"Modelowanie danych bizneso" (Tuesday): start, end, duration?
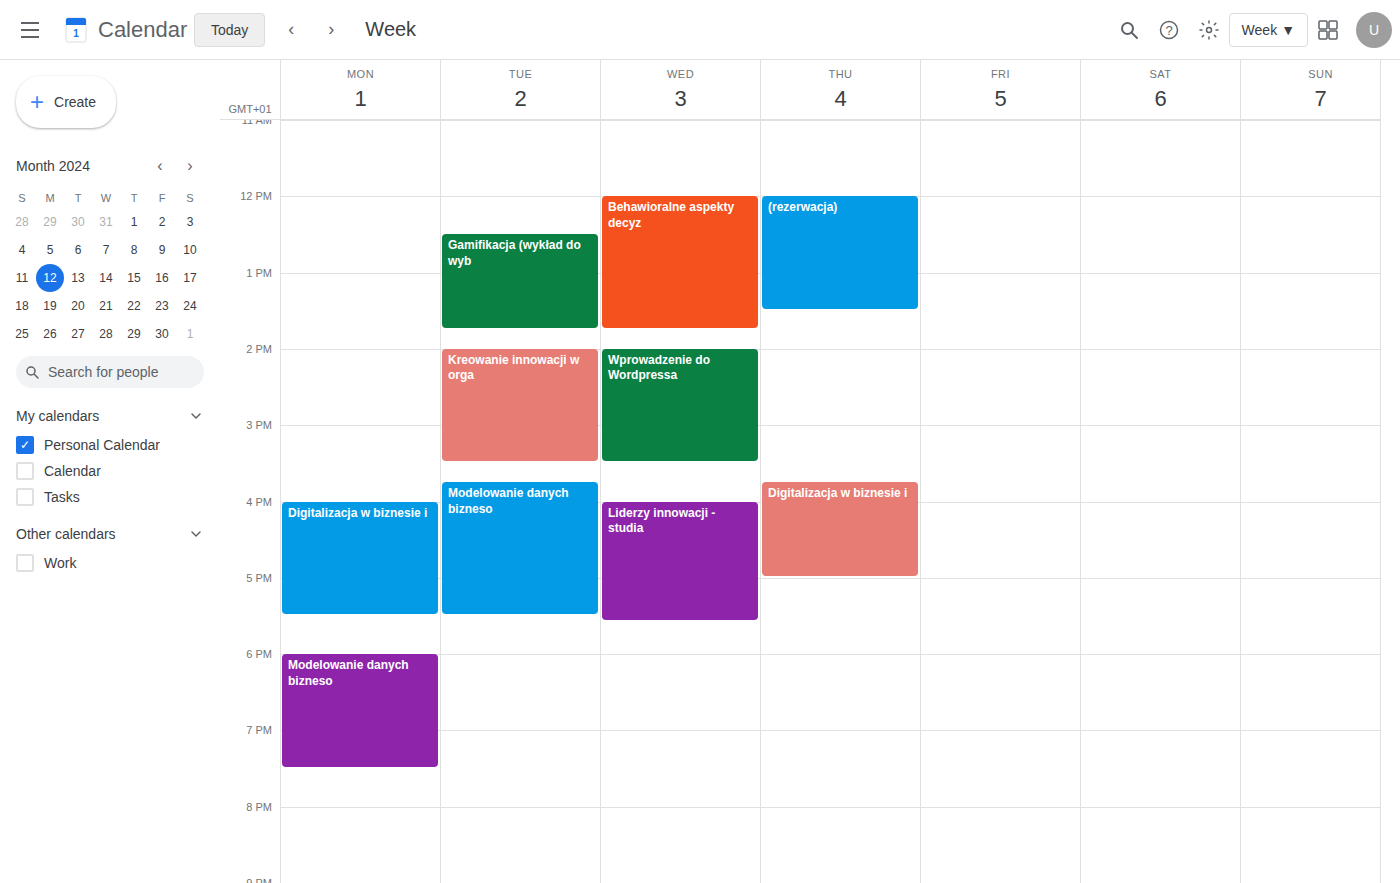
3:45 PM to 5:30 PM, 1 hour 45 minutes